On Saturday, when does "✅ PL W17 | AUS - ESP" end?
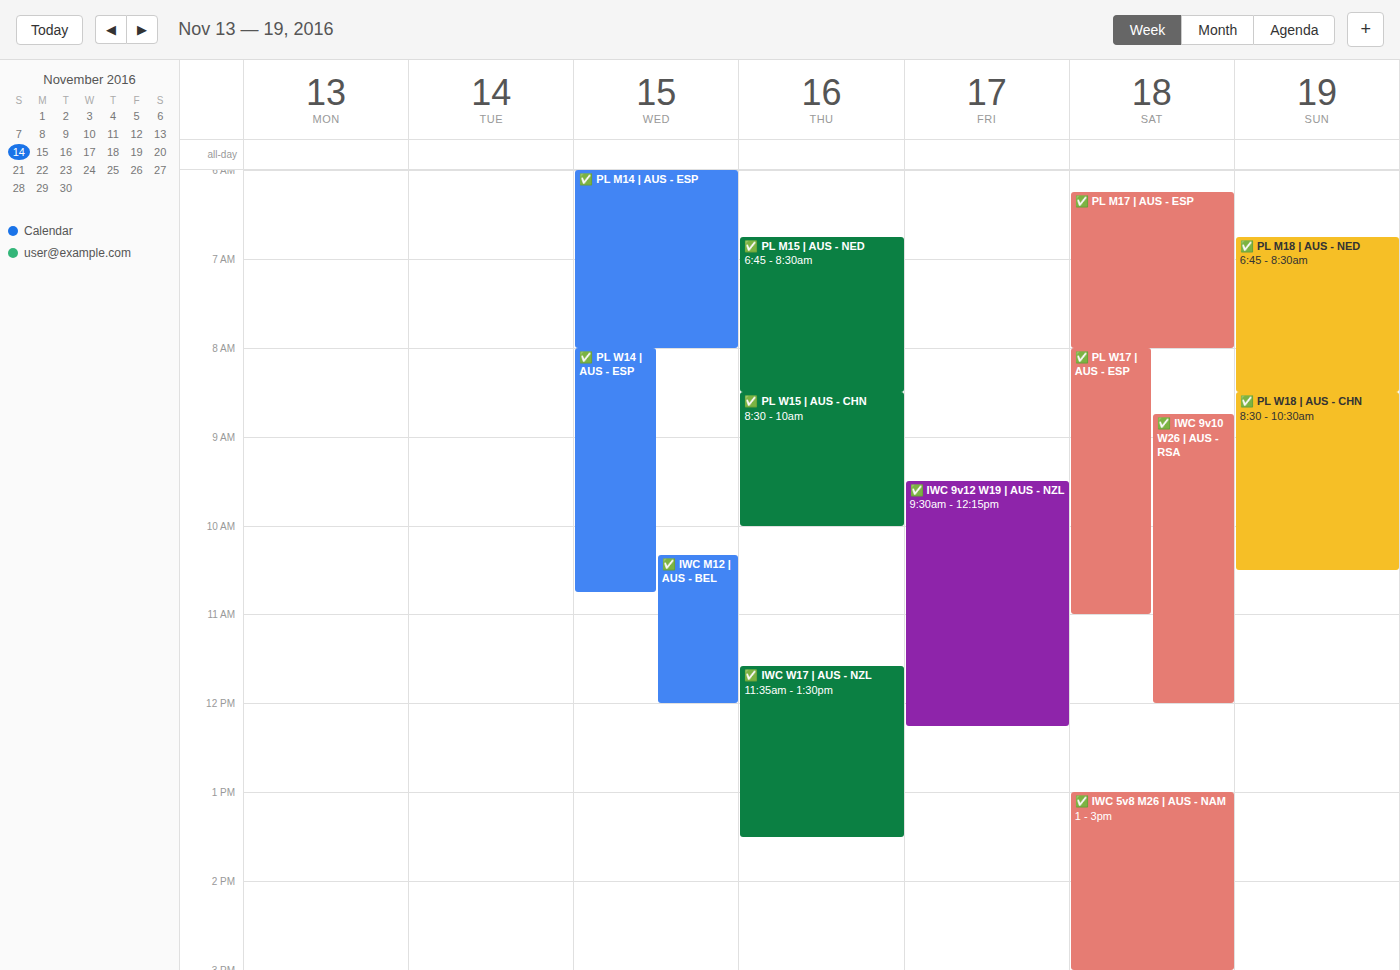
11:00 AM